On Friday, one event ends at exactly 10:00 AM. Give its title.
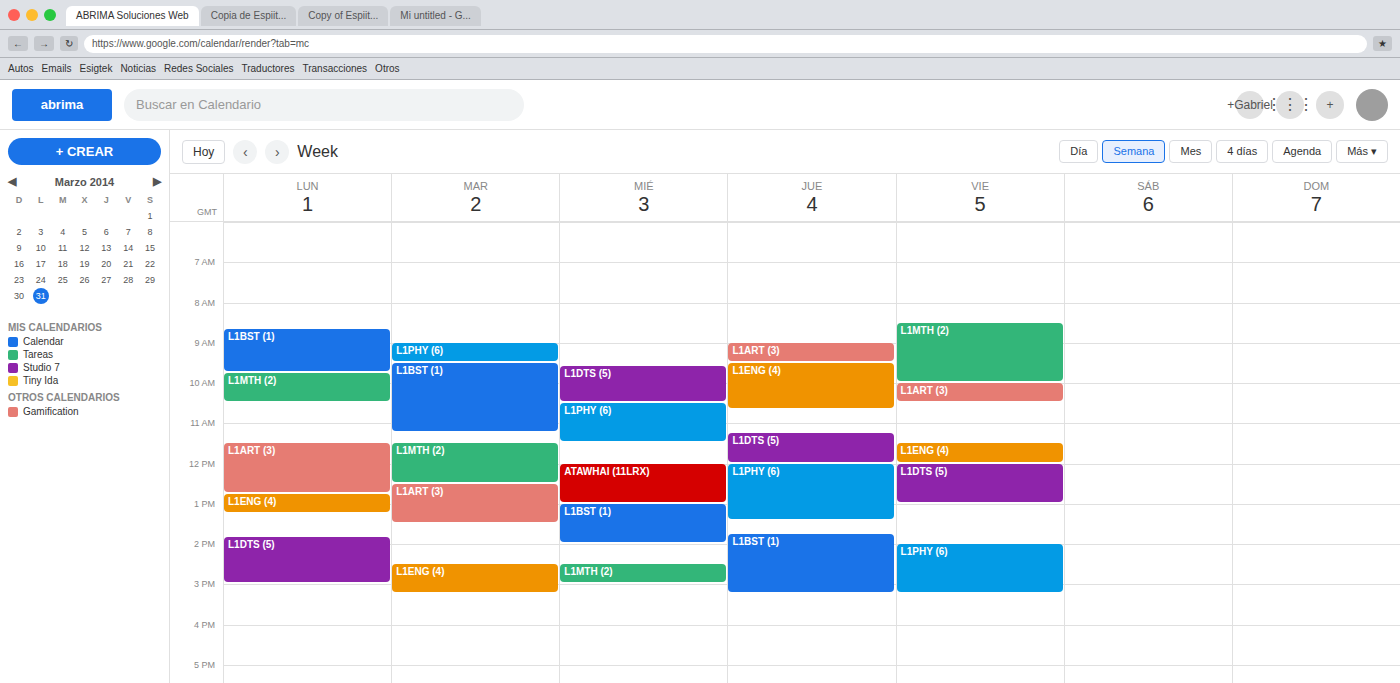
"L1MTH (2)"